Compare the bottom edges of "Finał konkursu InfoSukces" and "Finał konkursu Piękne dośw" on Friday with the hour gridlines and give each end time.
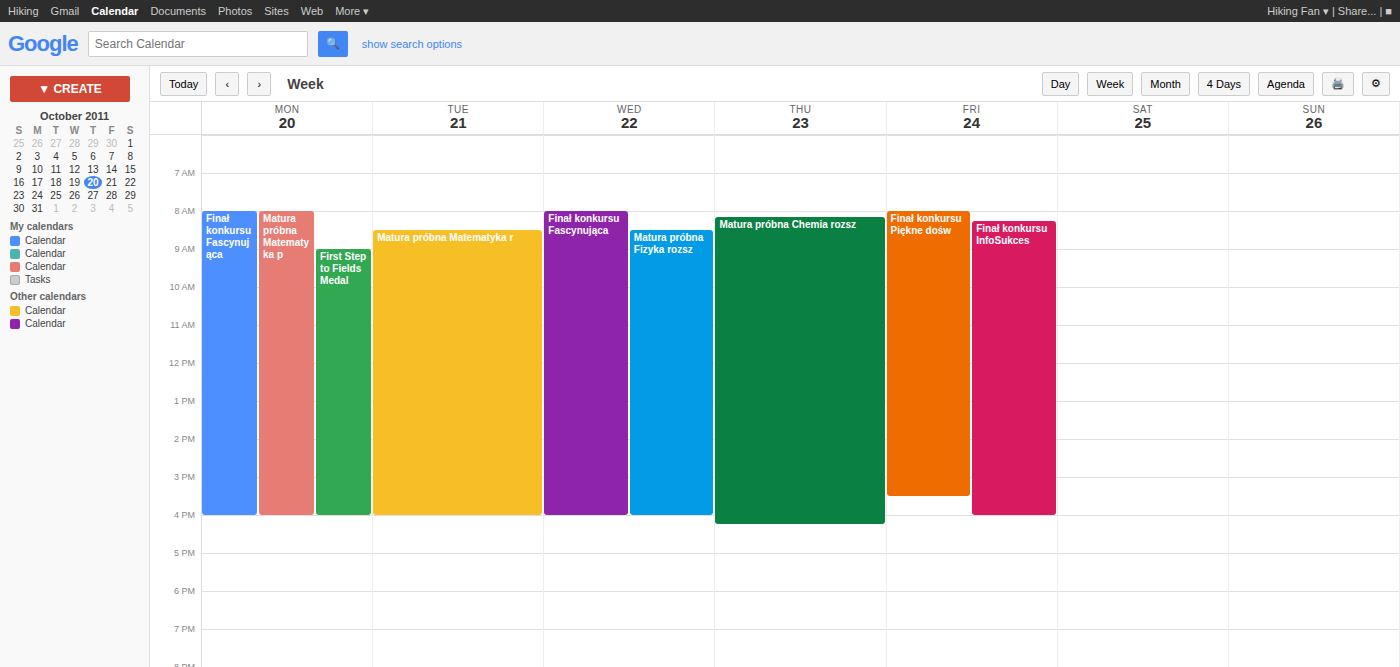
"Finał konkursu InfoSukces": 4:00 PM, exactly on the 4 PM line. "Finał konkursu Piękne dośw": 3:30 PM, halfway between the 3 PM and 4 PM lines.